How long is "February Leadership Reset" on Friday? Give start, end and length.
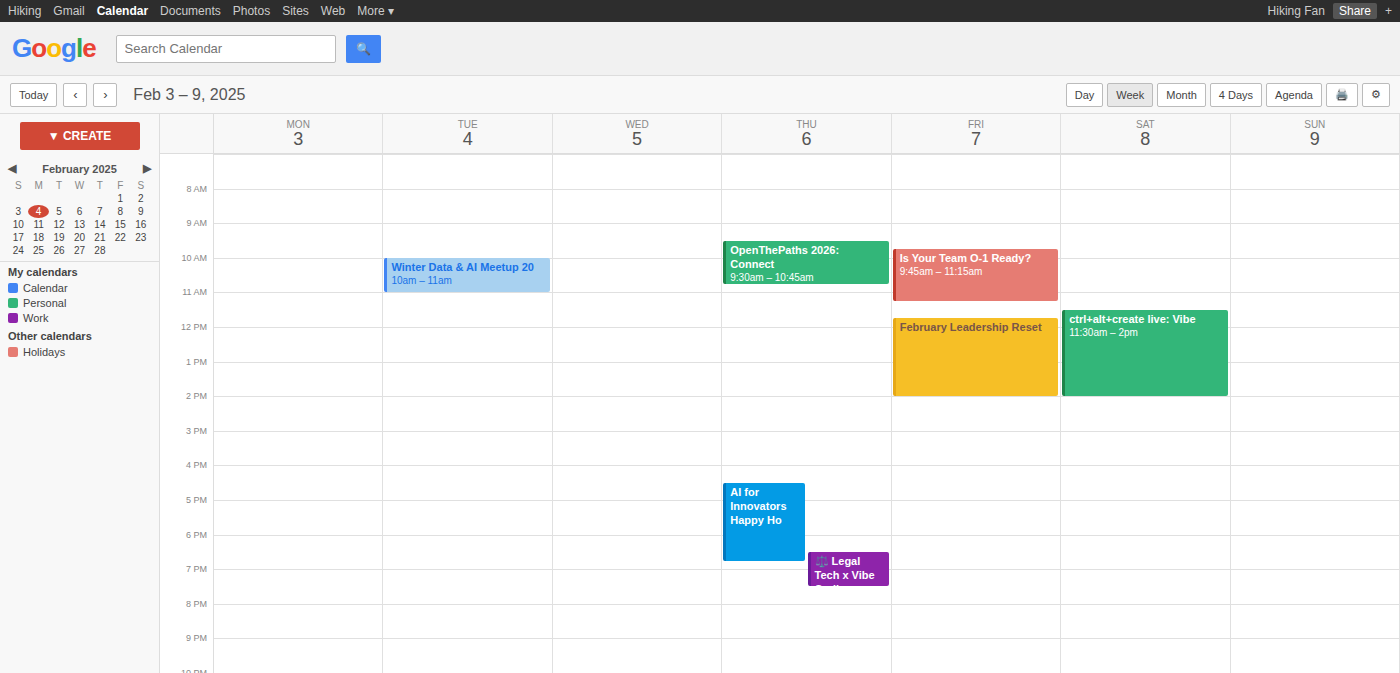
11:45 AM to 2:00 PM, 2 hours 15 minutes